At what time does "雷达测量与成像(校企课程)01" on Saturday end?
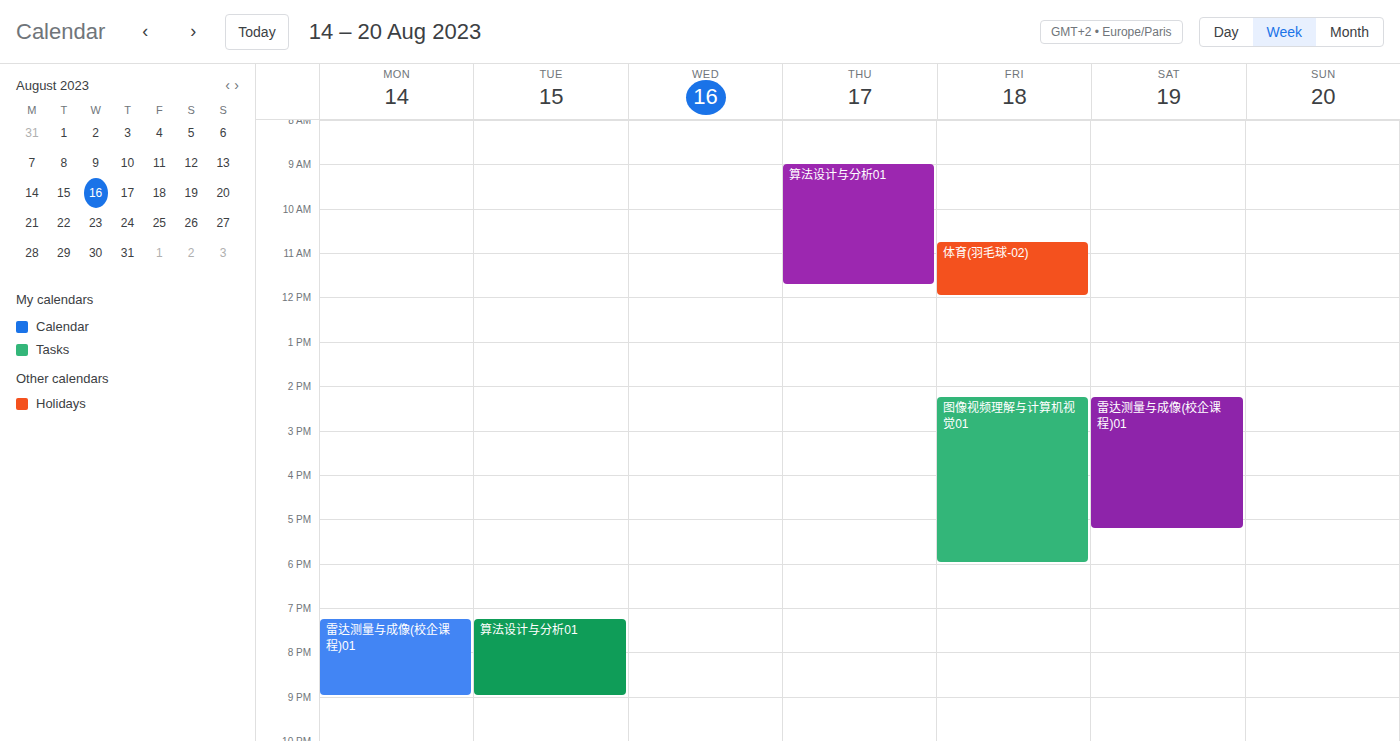
5:15 PM